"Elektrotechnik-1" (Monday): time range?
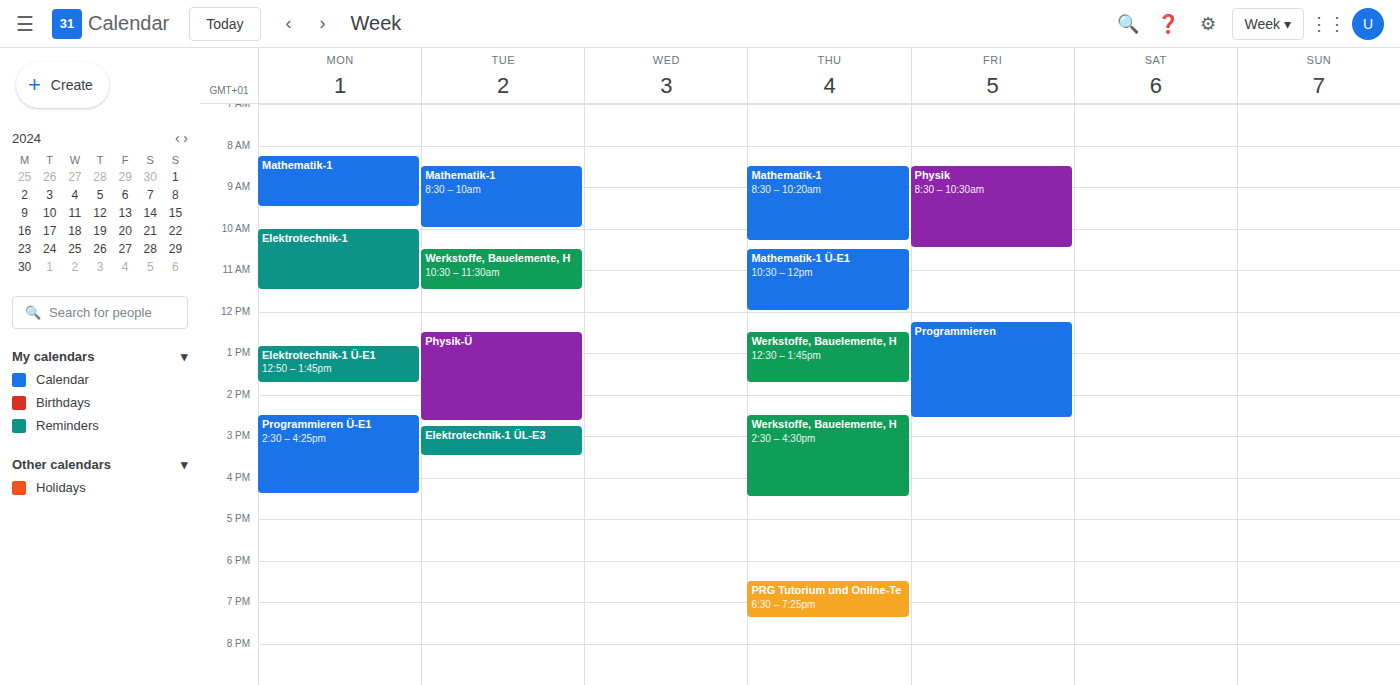
10:00 AM to 11:30 AM